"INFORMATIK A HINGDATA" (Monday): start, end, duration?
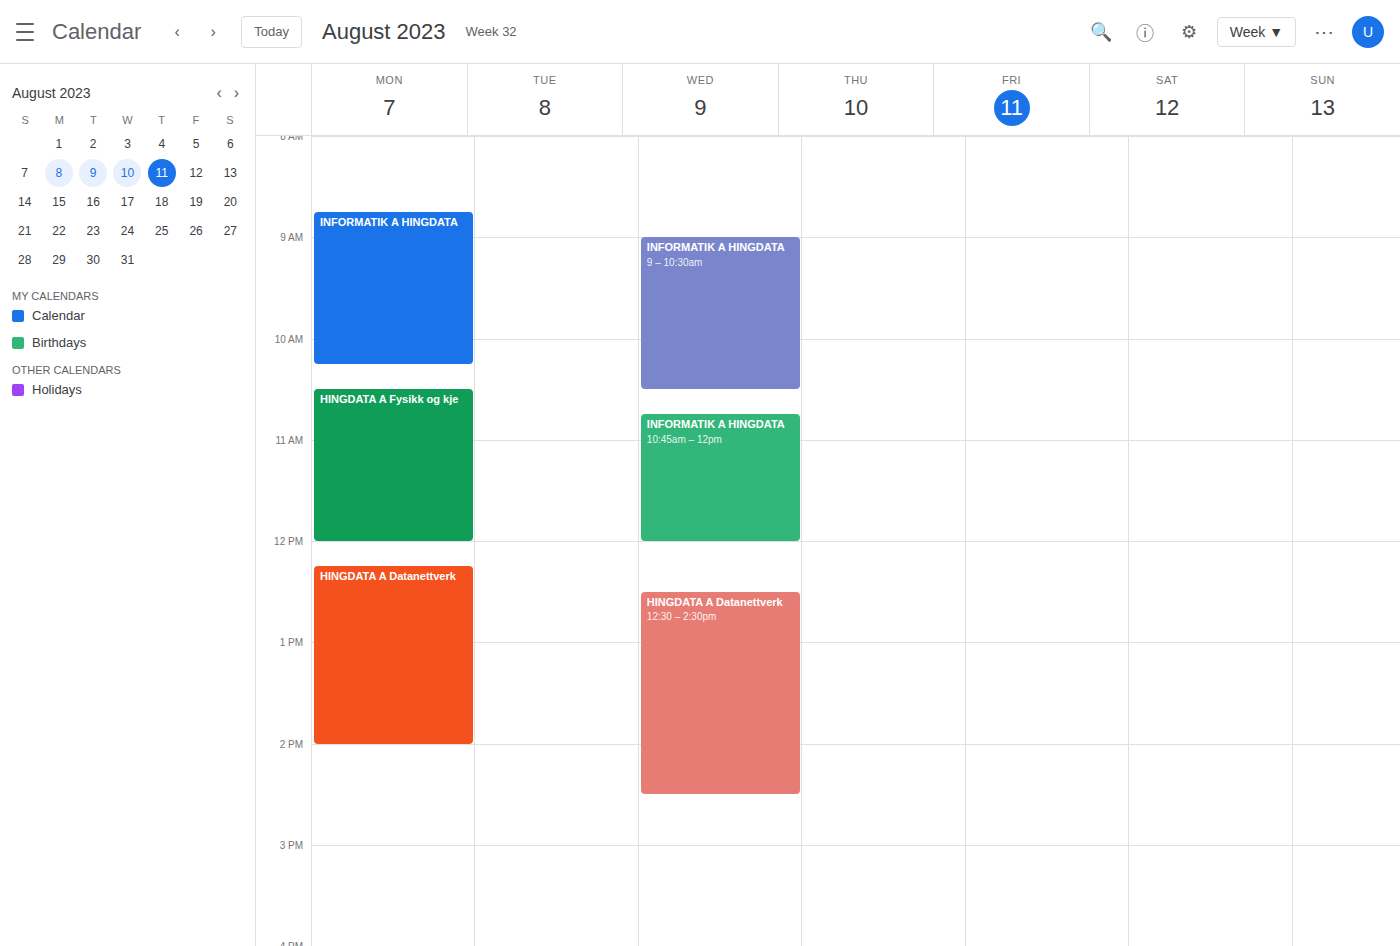
8:45 AM to 10:15 AM, 1 hour 30 minutes